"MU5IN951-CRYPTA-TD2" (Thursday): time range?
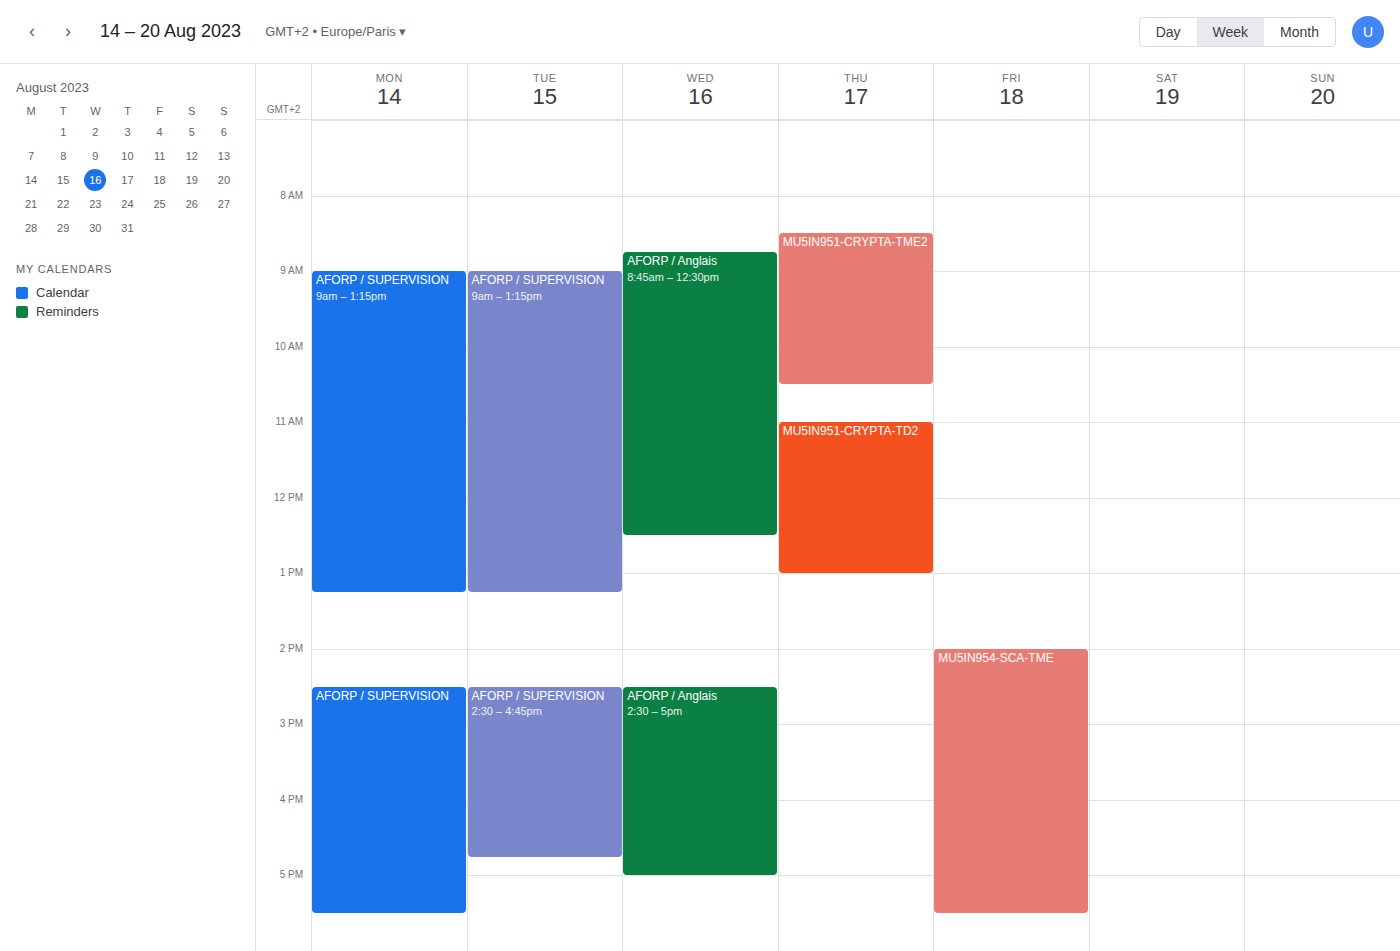
11:00 AM to 1:00 PM